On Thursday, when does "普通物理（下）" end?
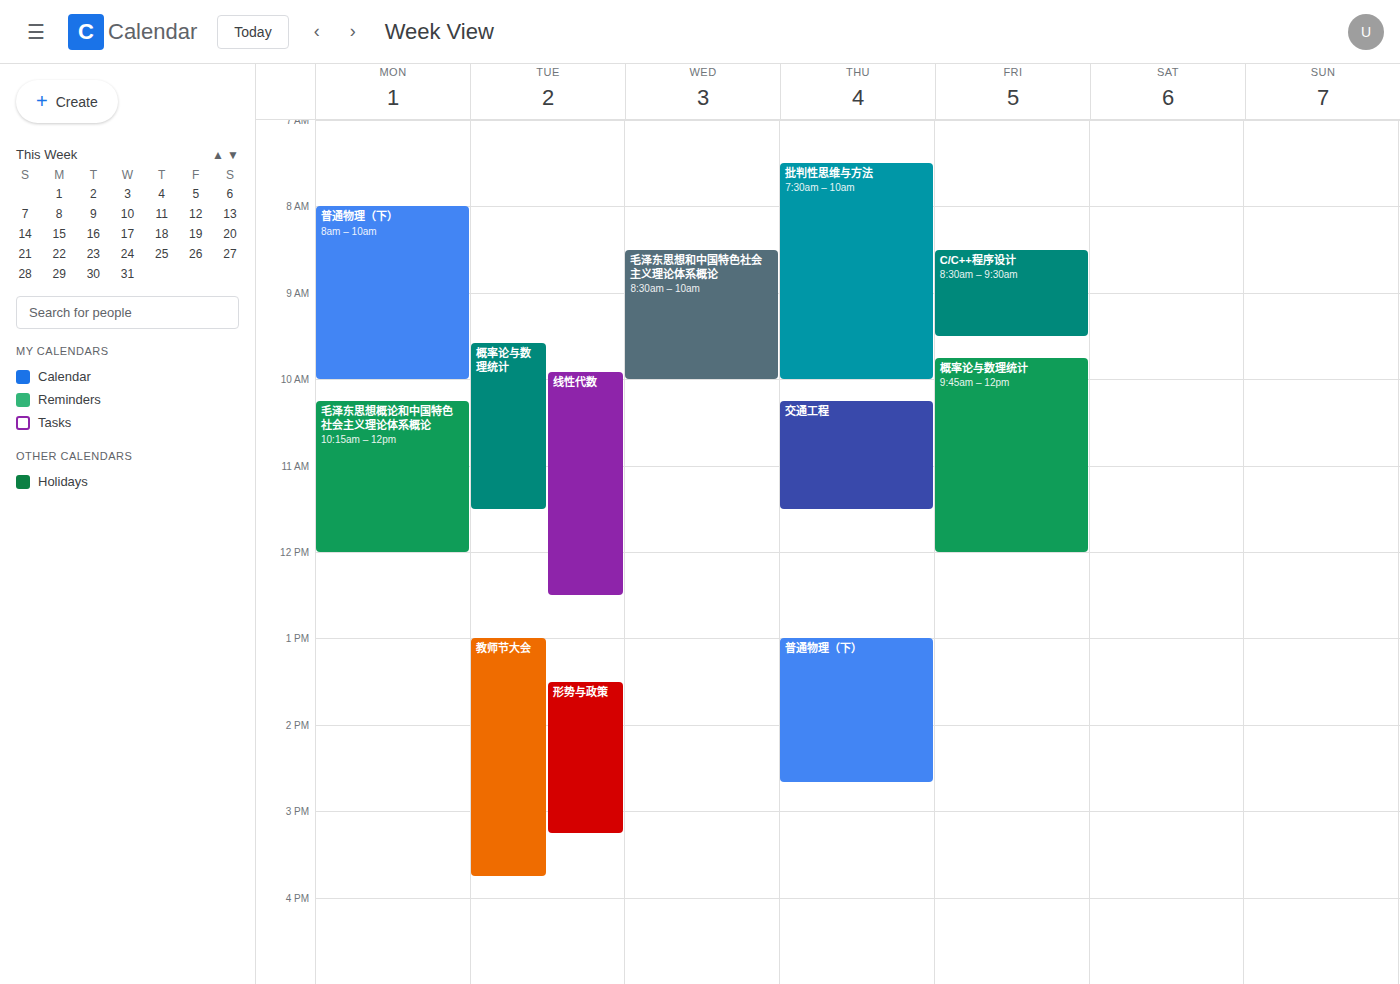
2:40 PM